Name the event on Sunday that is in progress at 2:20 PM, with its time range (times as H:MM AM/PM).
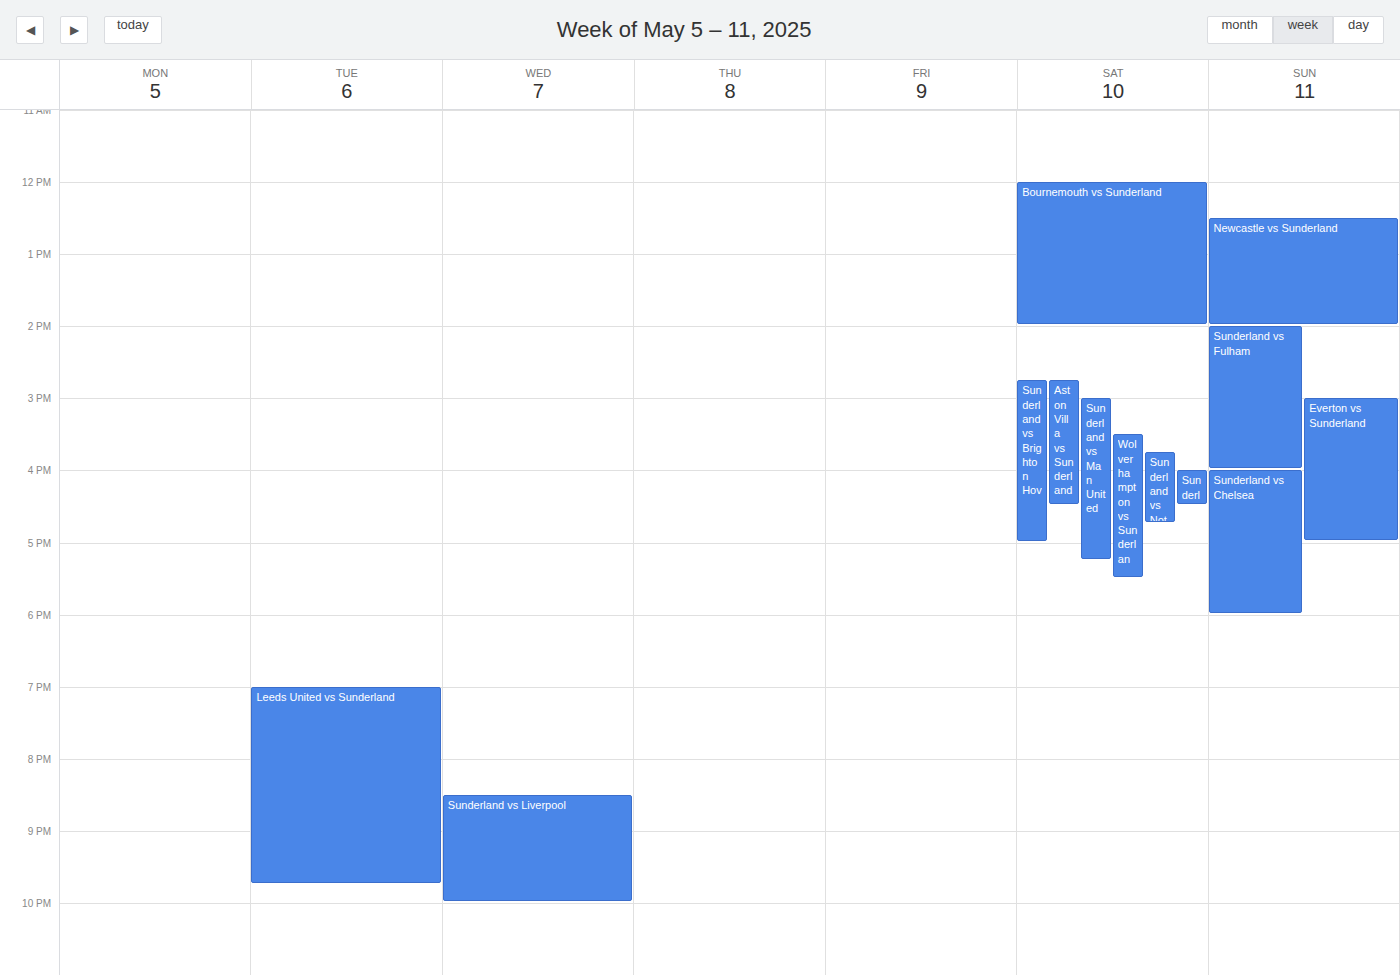
"Sunderland vs Fulham", 2:00 PM to 4:00 PM